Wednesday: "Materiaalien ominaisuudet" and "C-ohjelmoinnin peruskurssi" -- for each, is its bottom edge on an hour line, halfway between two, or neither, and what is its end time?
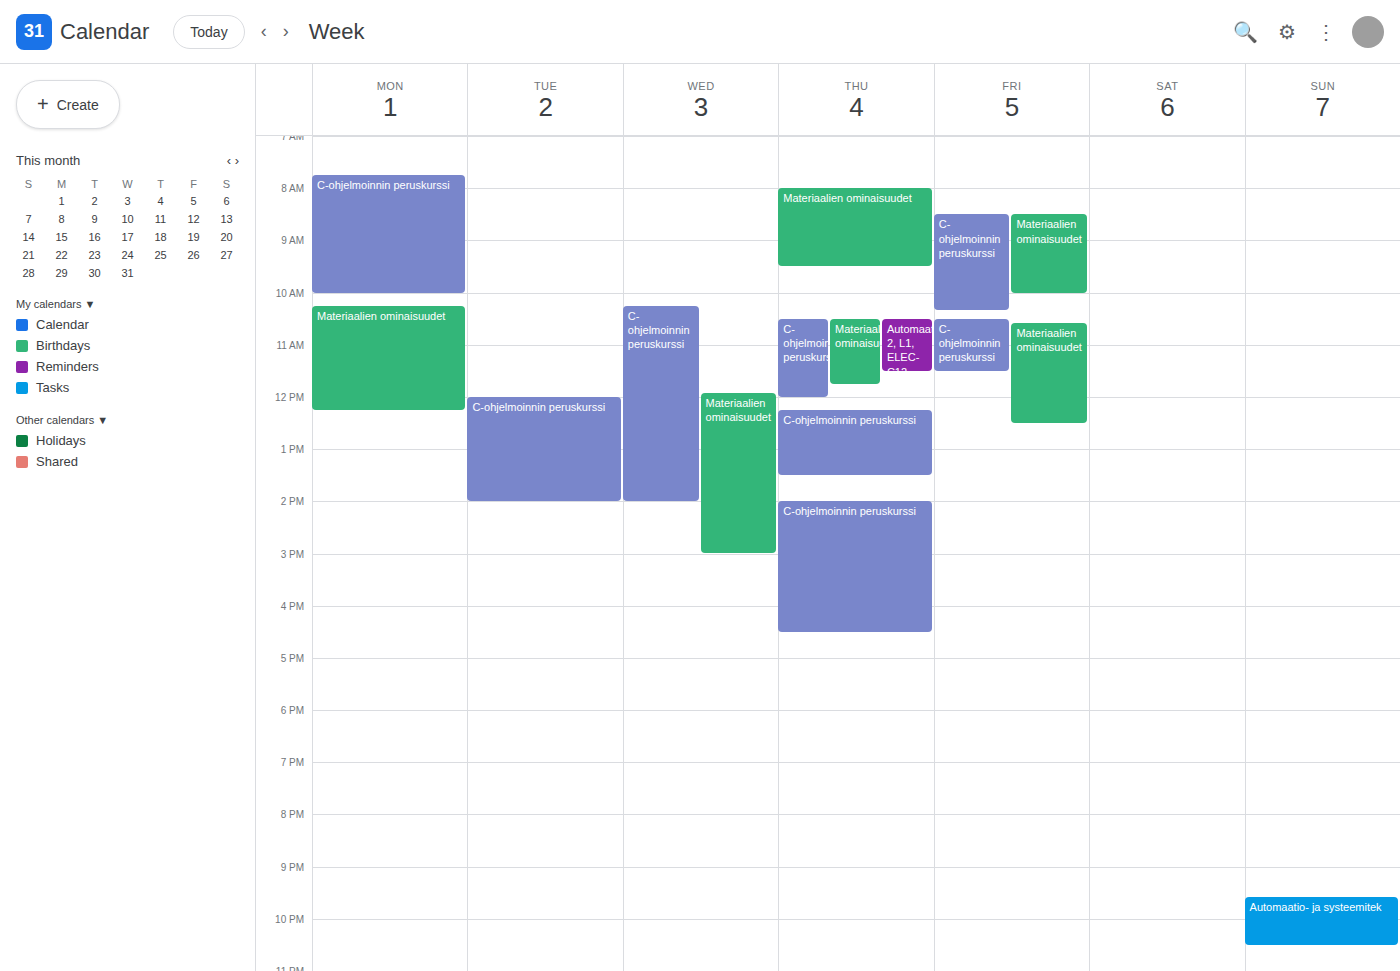
"Materiaalien ominaisuudet": 3:00 PM, exactly on the 3 PM line. "C-ohjelmoinnin peruskurssi": 2:00 PM, exactly on the 2 PM line.